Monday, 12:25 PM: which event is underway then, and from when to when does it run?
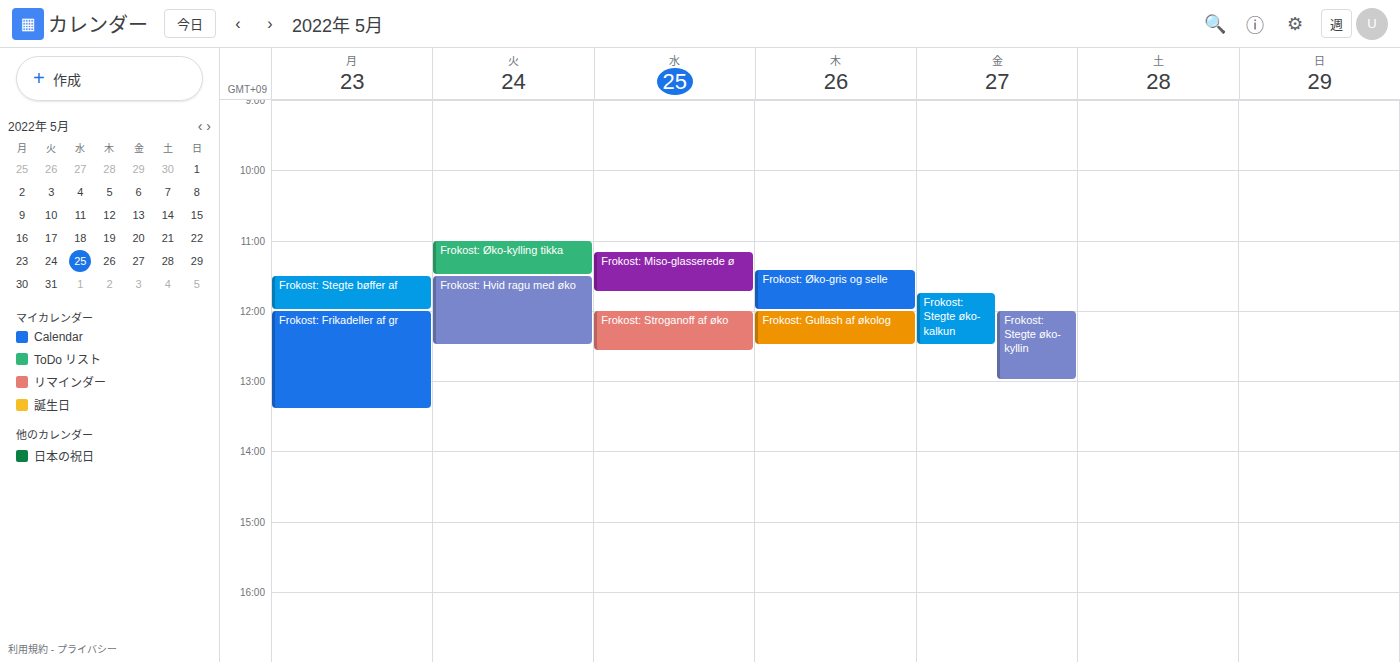
"Frokost: Frikadeller af gr", 12:00 PM to 1:25 PM